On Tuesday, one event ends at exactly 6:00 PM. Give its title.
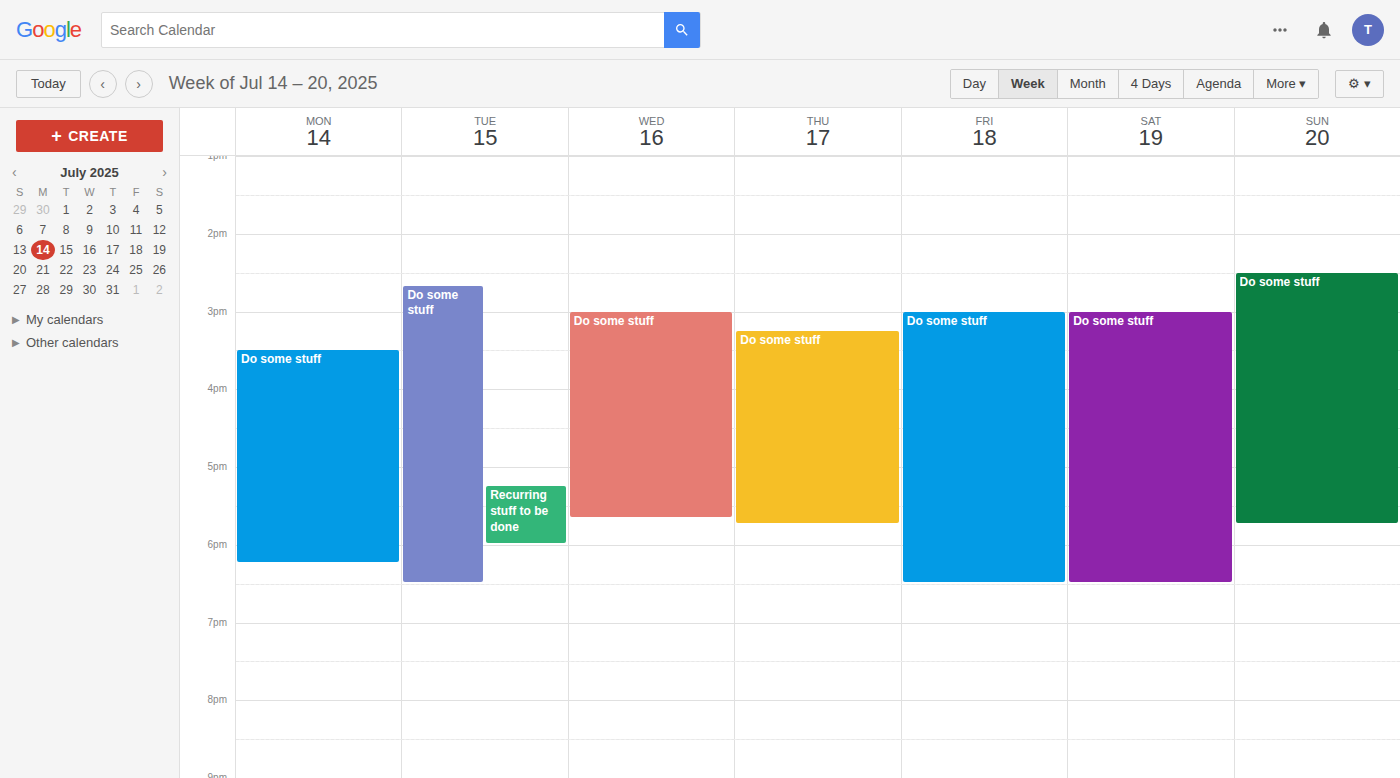
"Recurring stuff to be done"